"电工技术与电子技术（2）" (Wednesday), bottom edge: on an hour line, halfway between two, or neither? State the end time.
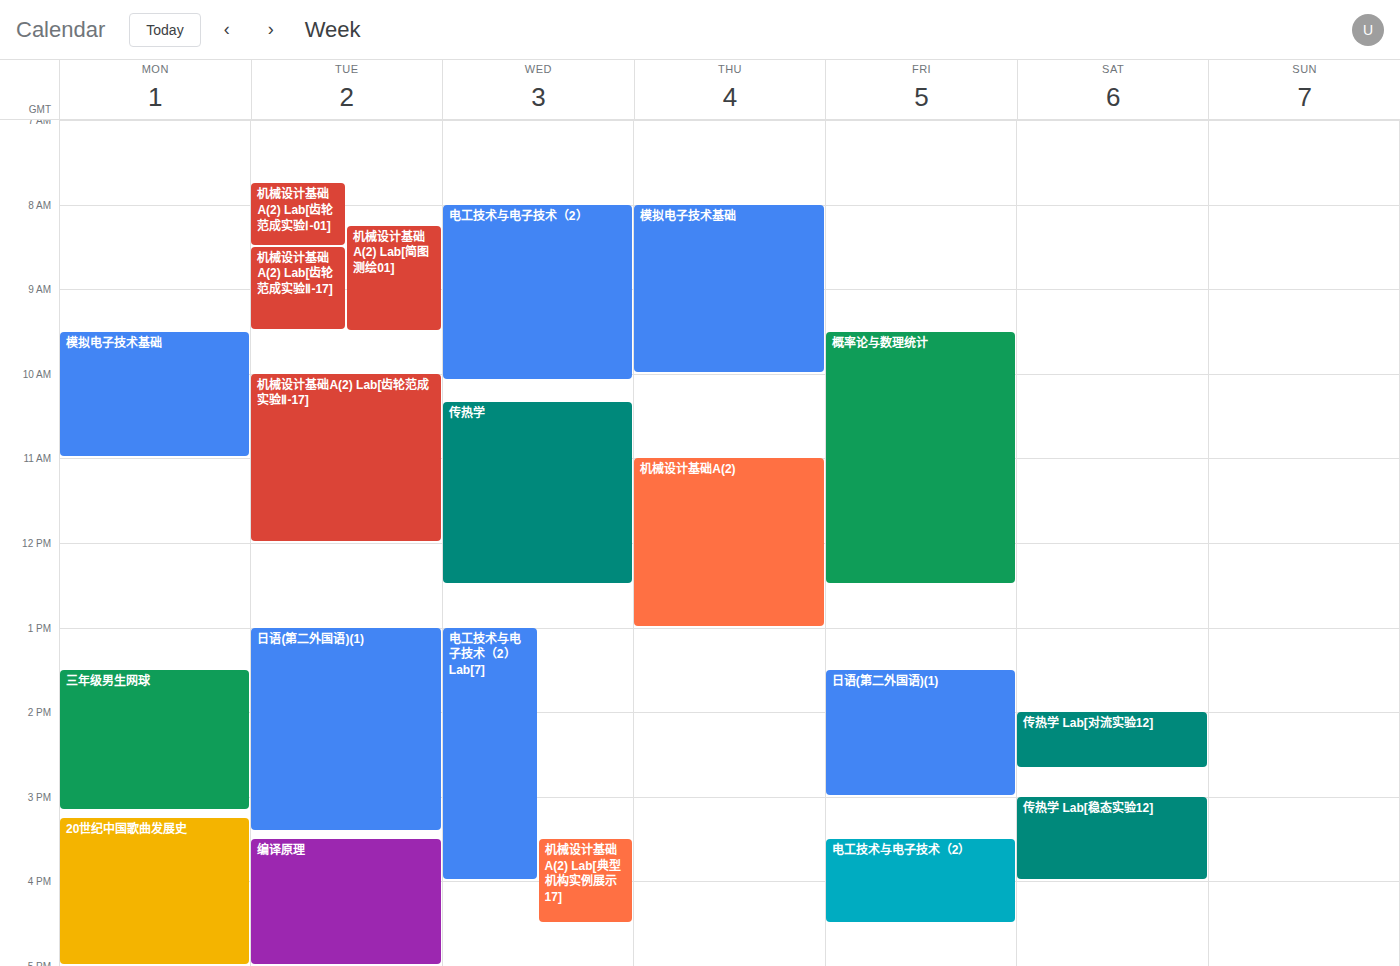
10:05 AM -- neither: 5 minutes below the 10 AM line and 55 minutes above the 11 AM line.